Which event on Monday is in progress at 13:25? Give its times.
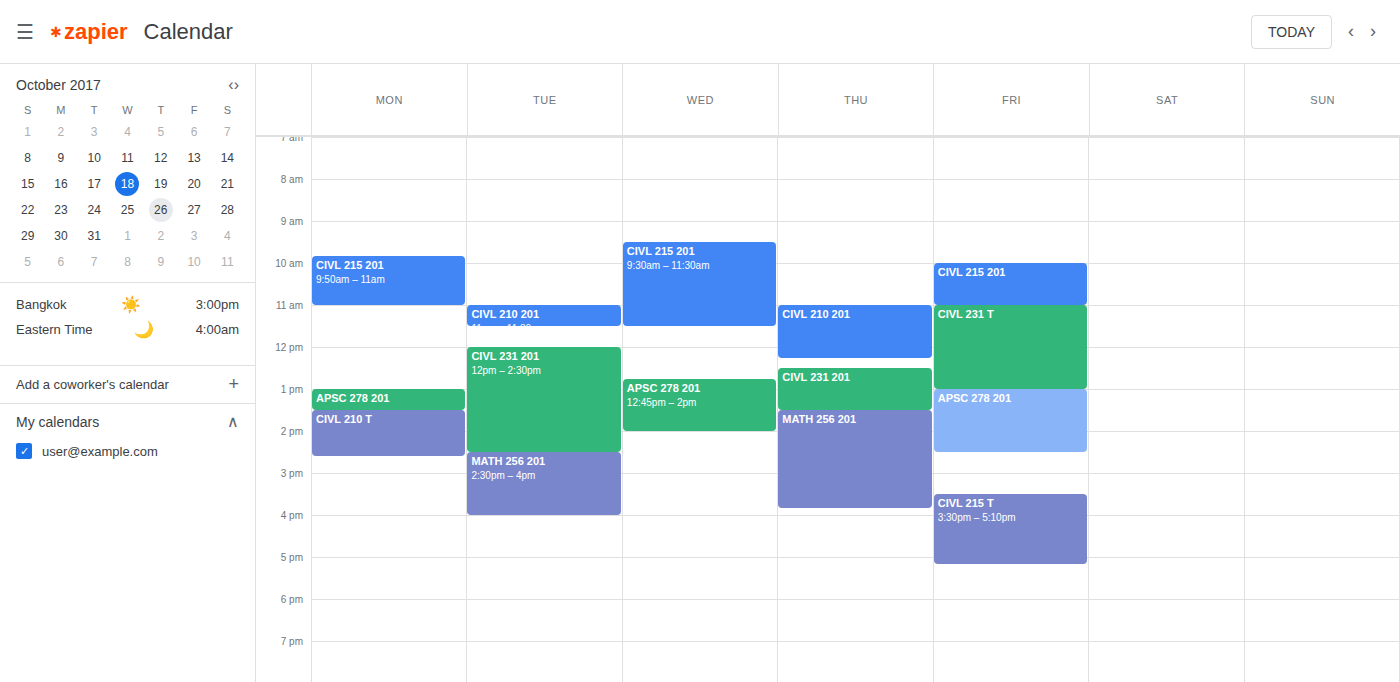
"APSC 278 201", 13:00 to 13:30